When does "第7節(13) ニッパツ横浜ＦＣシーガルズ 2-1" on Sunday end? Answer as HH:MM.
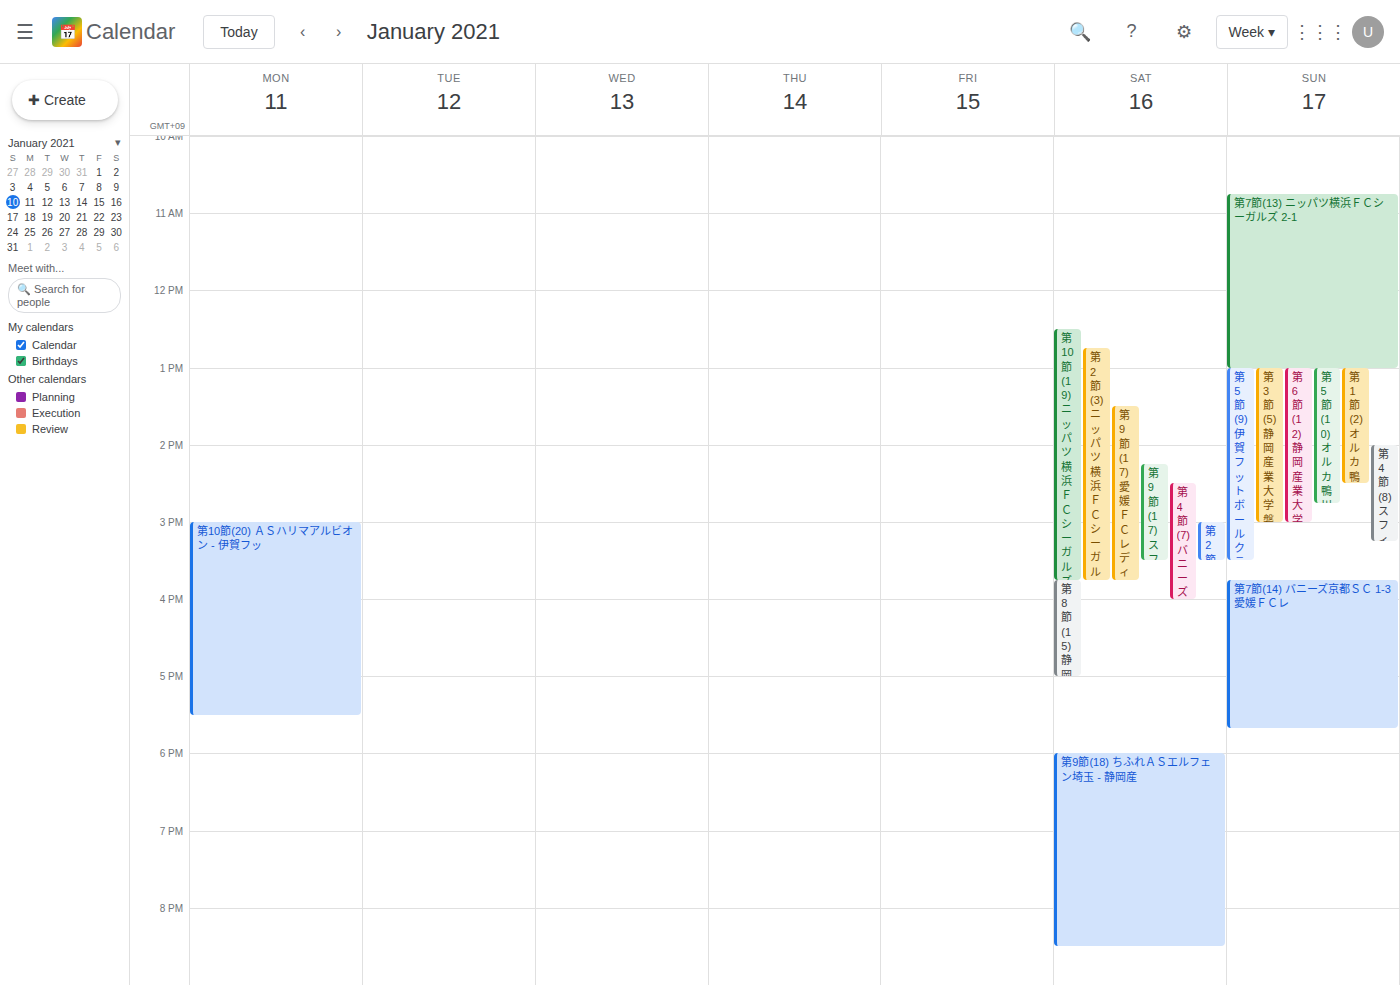
13:00